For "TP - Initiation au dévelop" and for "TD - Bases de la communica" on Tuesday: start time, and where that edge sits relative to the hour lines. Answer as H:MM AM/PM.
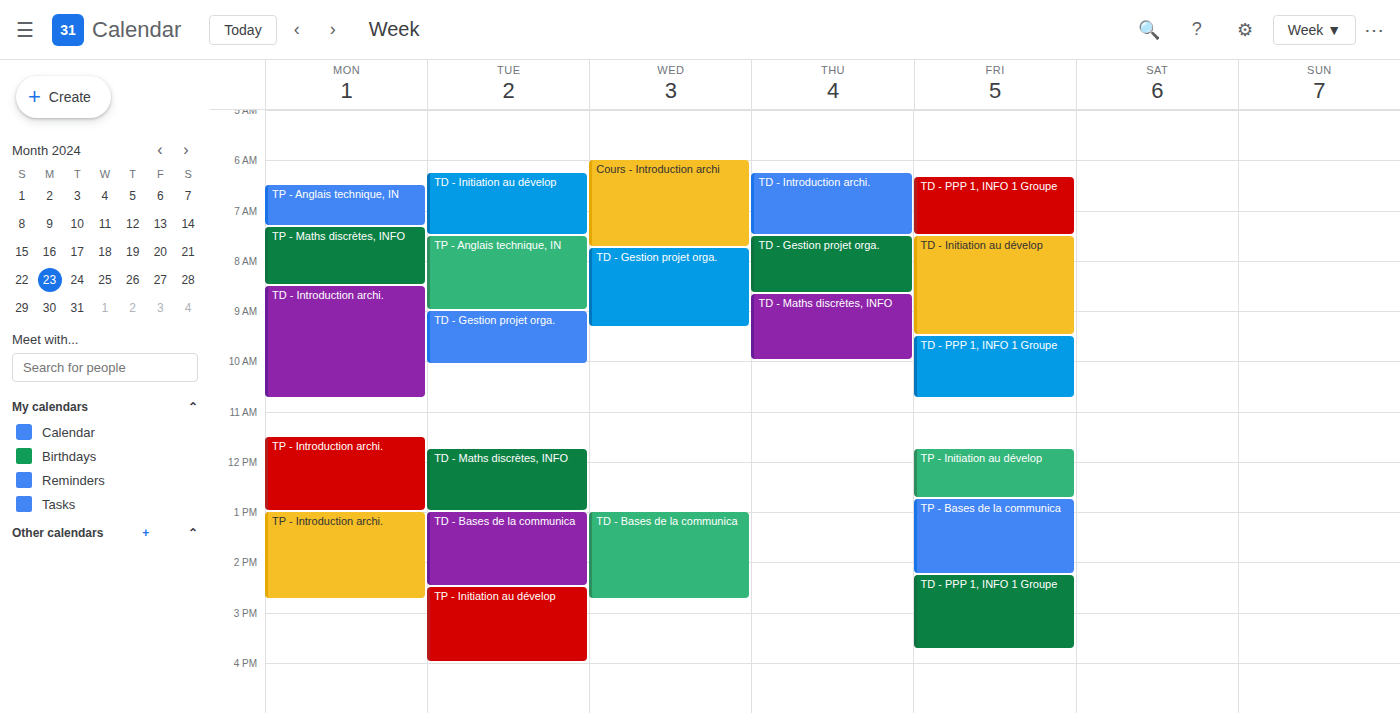
"TP - Initiation au dévelop": 2:30 PM, halfway between the 2 PM and 3 PM lines. "TD - Bases de la communica": 1:00 PM, exactly on the 1 PM line.